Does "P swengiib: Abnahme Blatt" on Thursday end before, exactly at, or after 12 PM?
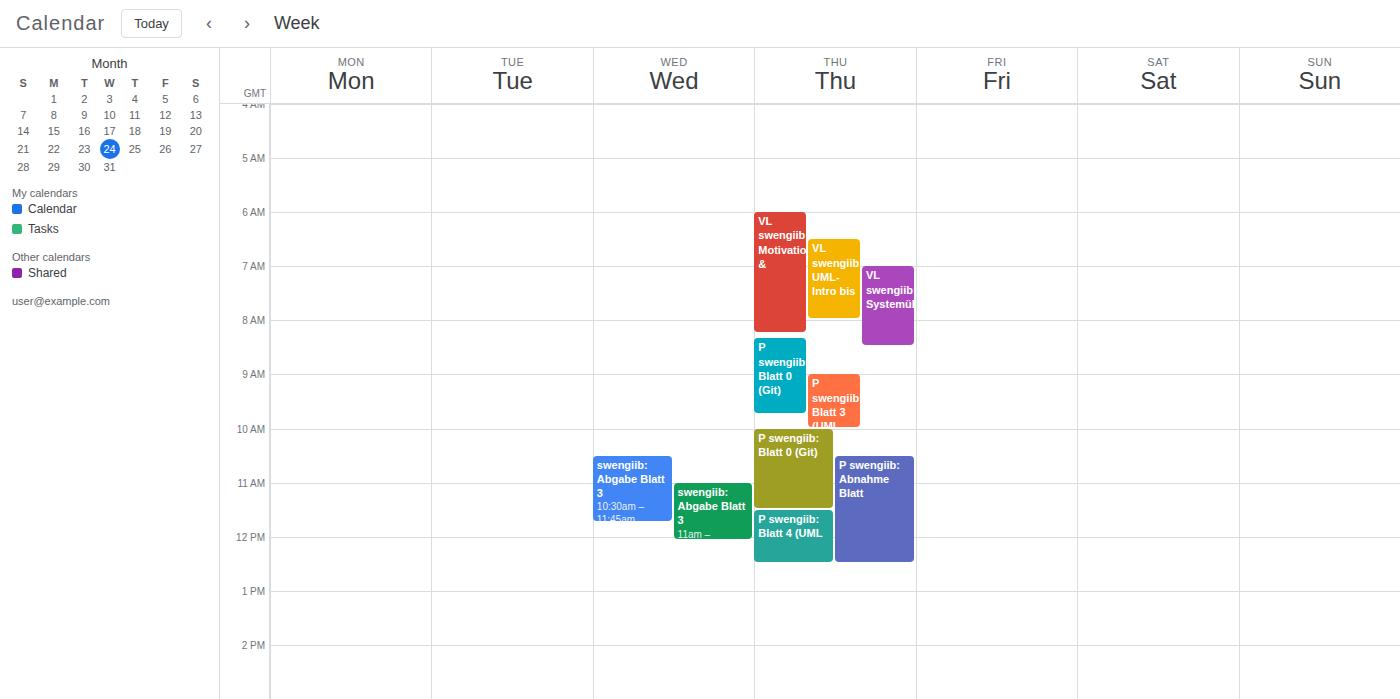
12:30 PM -- after 12 PM, 30 minutes below the 12 PM line.